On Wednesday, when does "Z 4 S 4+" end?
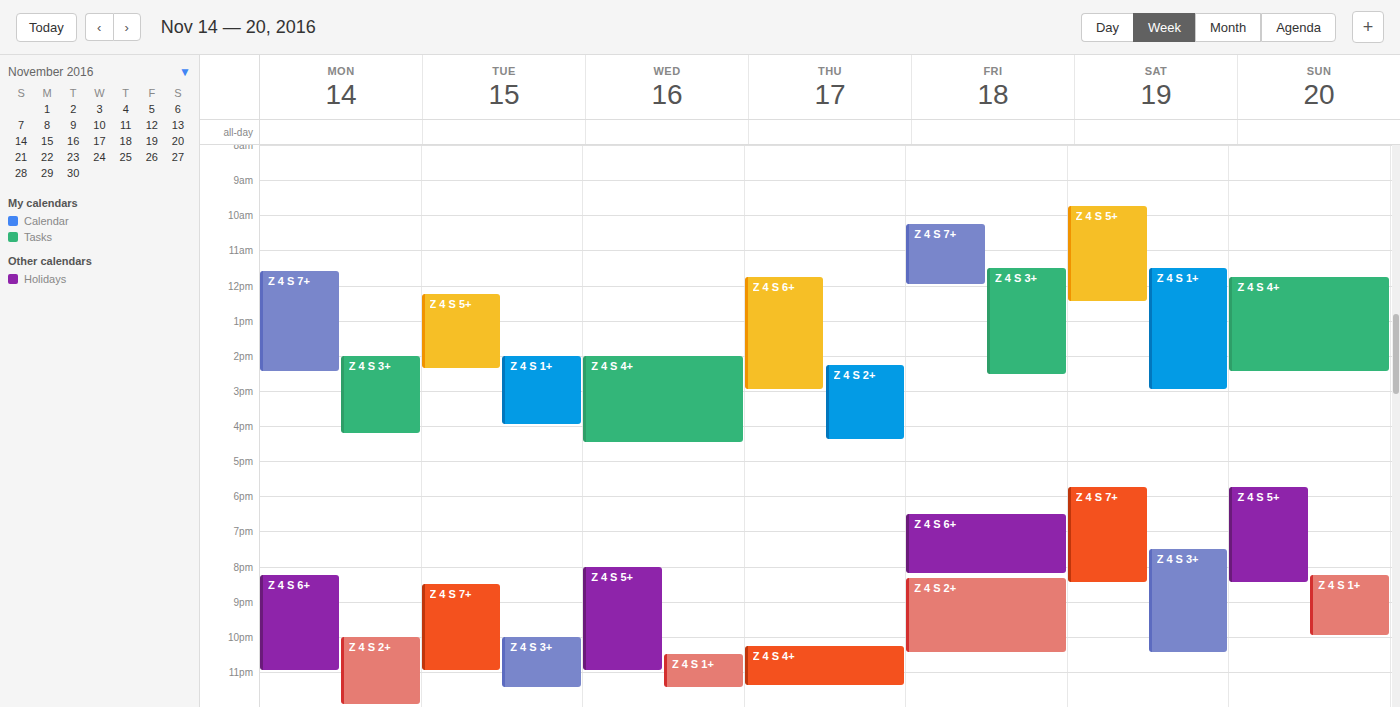
4:30 PM